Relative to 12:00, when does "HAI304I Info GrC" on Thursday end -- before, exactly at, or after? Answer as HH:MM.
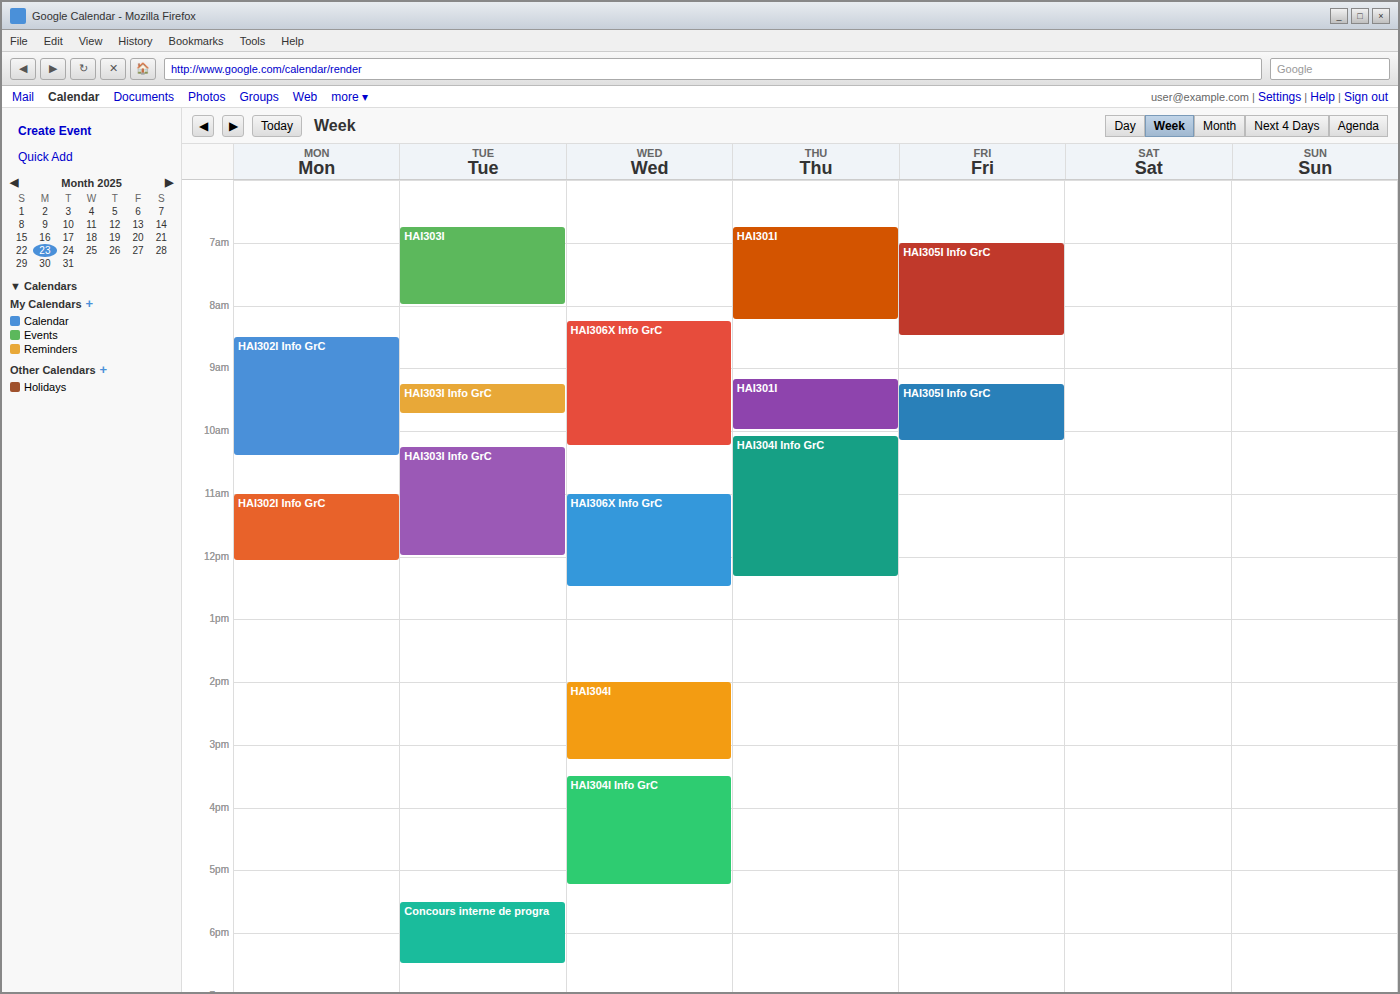
12:20 -- after 12:00, 20 minutes below the 12:00 line.